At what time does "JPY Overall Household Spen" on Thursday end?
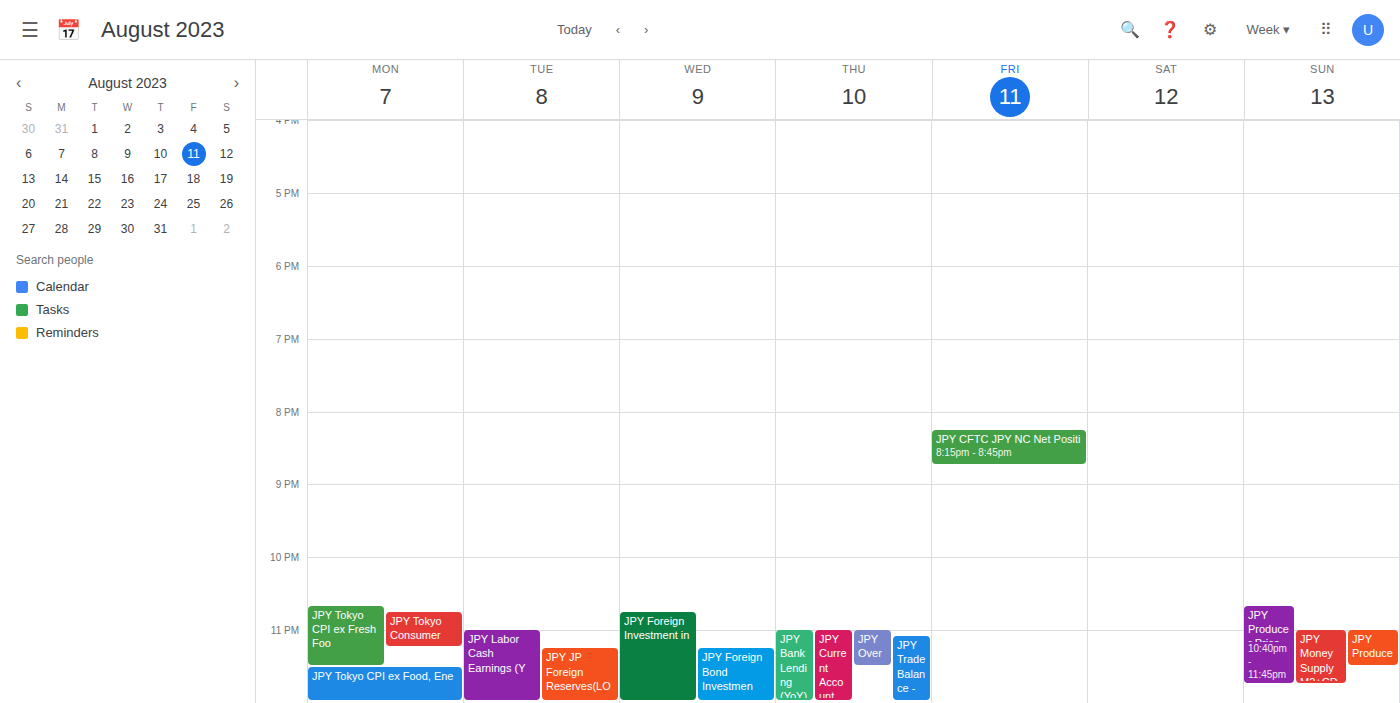
11:30 PM